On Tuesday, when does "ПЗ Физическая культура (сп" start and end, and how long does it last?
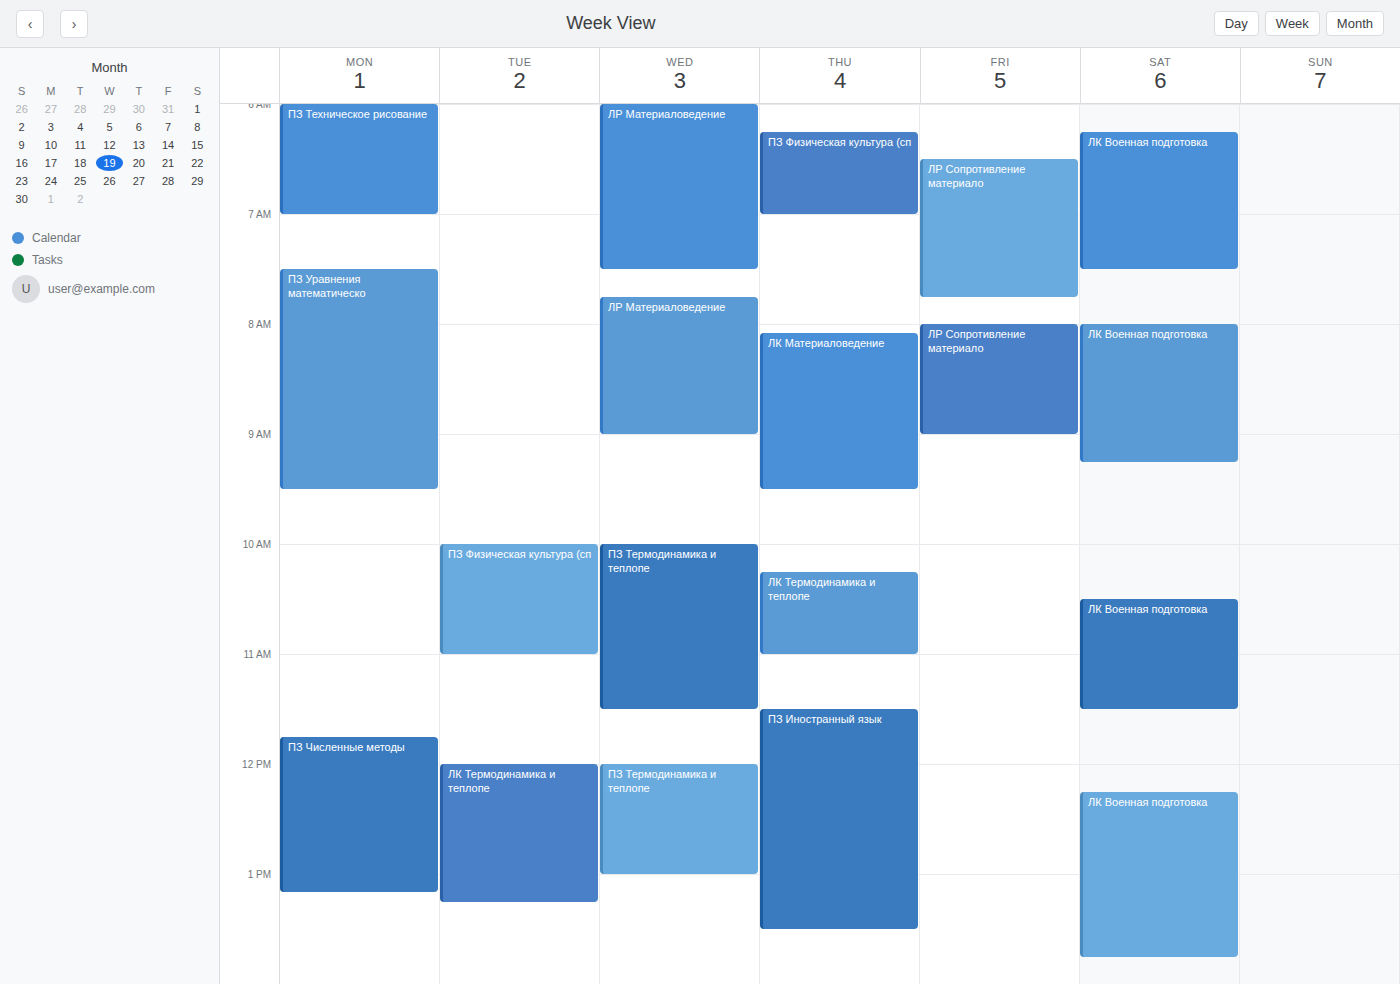
10:00 AM to 11:00 AM, 1 hour